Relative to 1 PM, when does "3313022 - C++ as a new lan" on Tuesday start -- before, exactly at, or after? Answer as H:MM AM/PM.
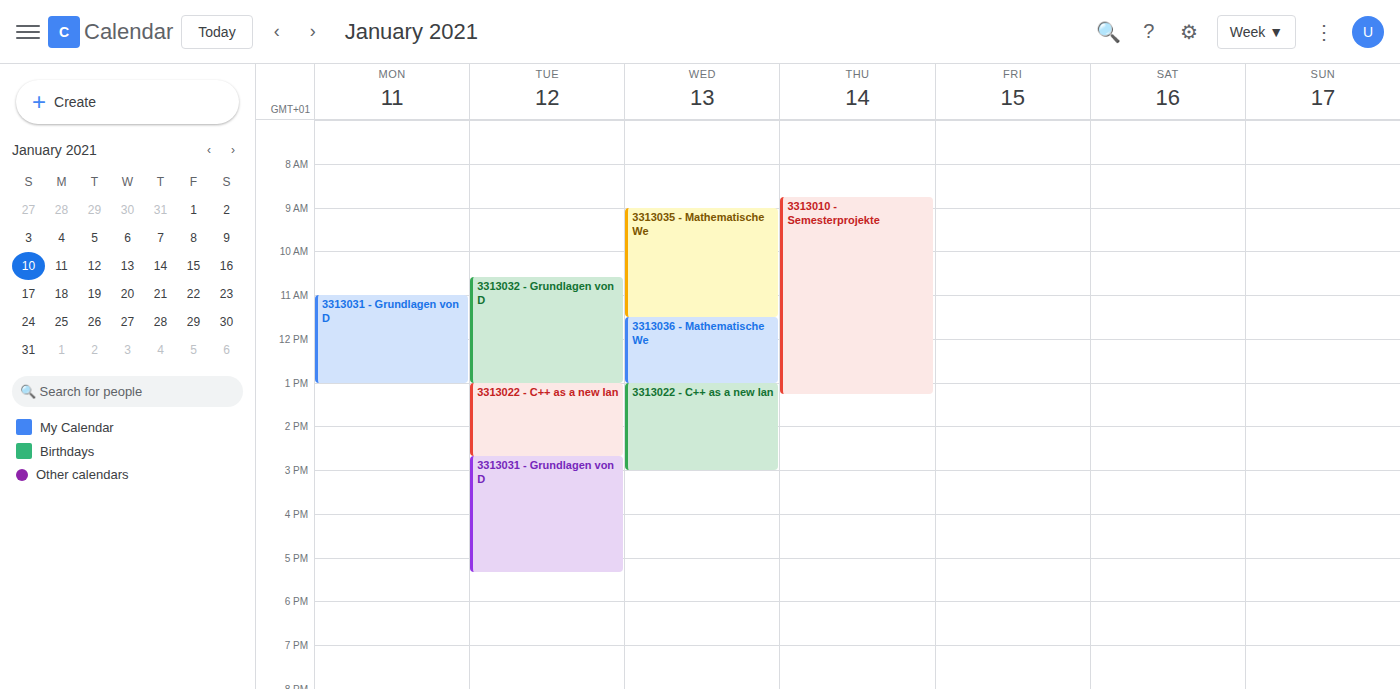
1:00 PM -- exactly at 1 PM, on the 1 PM line.